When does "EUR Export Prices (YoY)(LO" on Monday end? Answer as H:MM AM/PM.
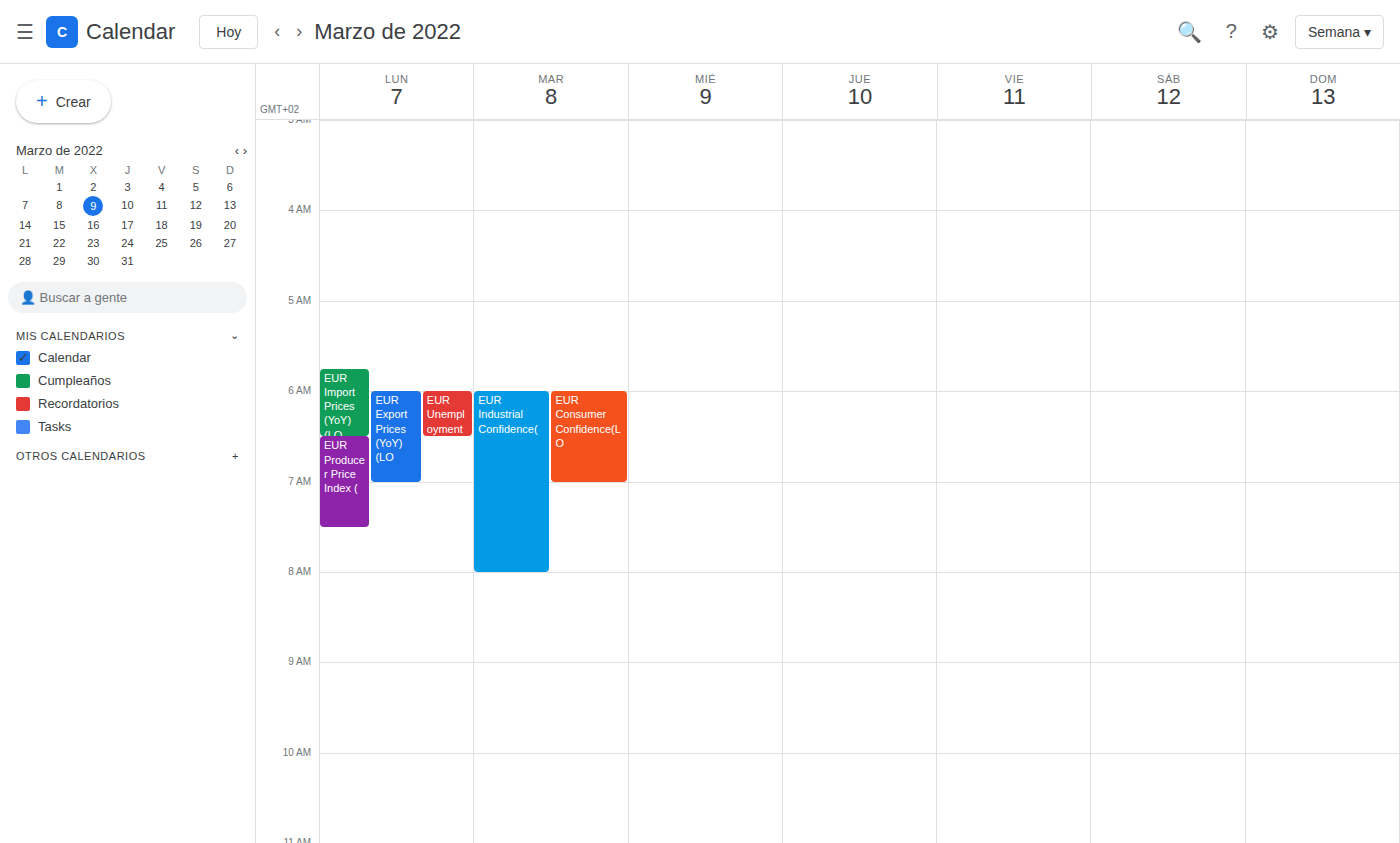
7:00 AM